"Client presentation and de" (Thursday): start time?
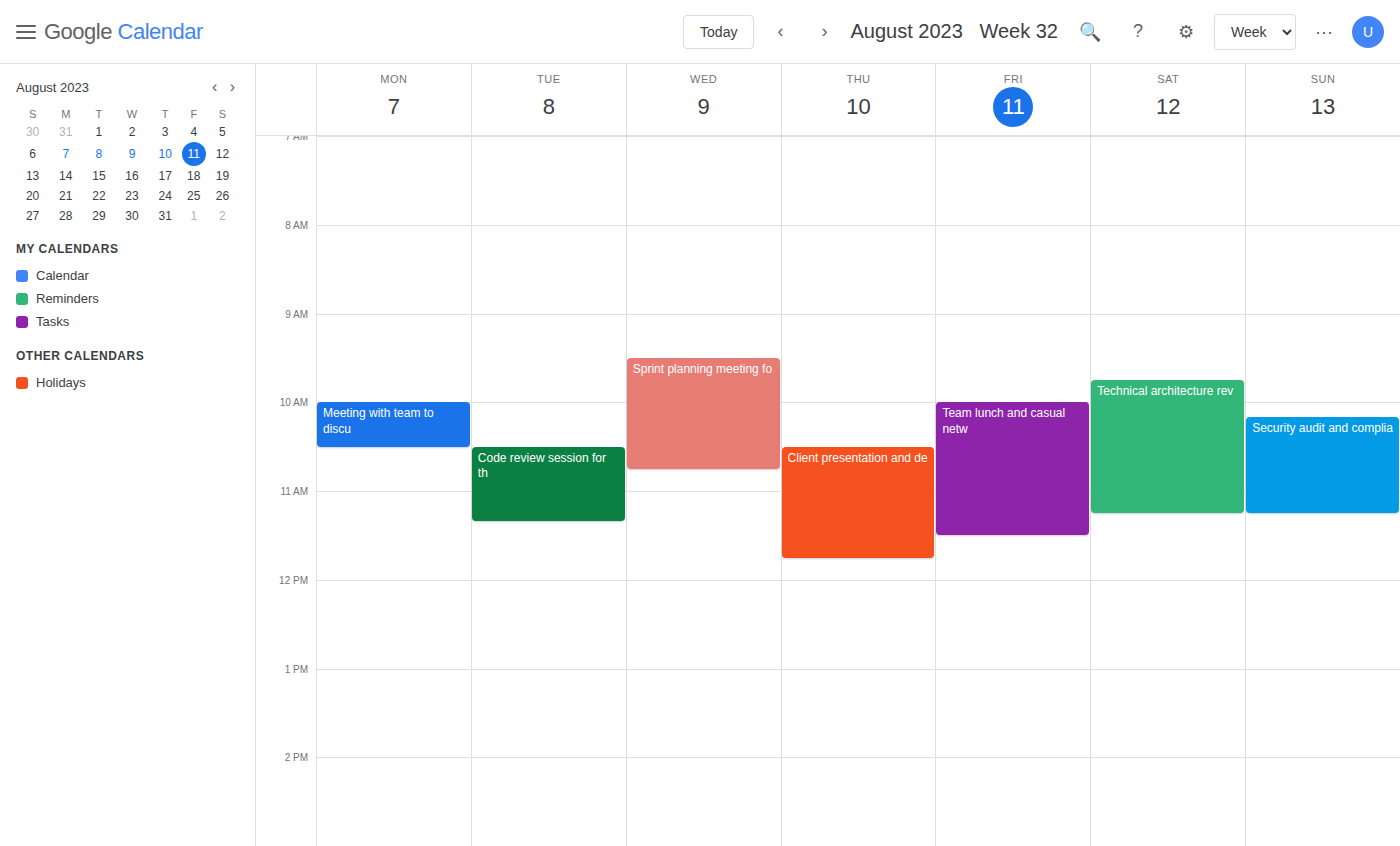
10:30 AM